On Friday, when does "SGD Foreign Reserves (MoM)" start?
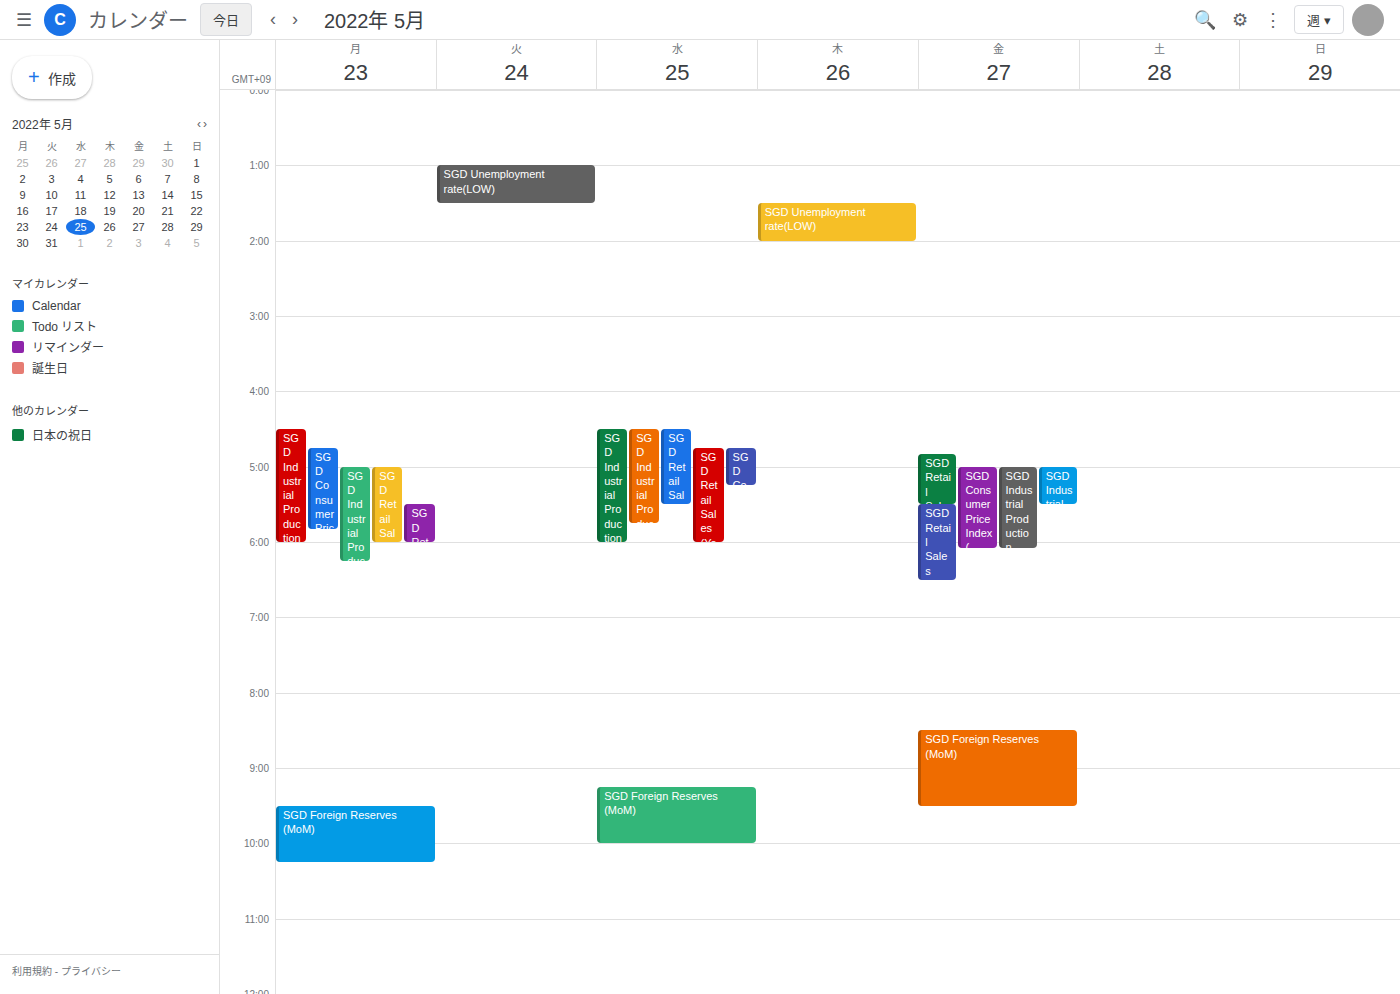
8:30 AM